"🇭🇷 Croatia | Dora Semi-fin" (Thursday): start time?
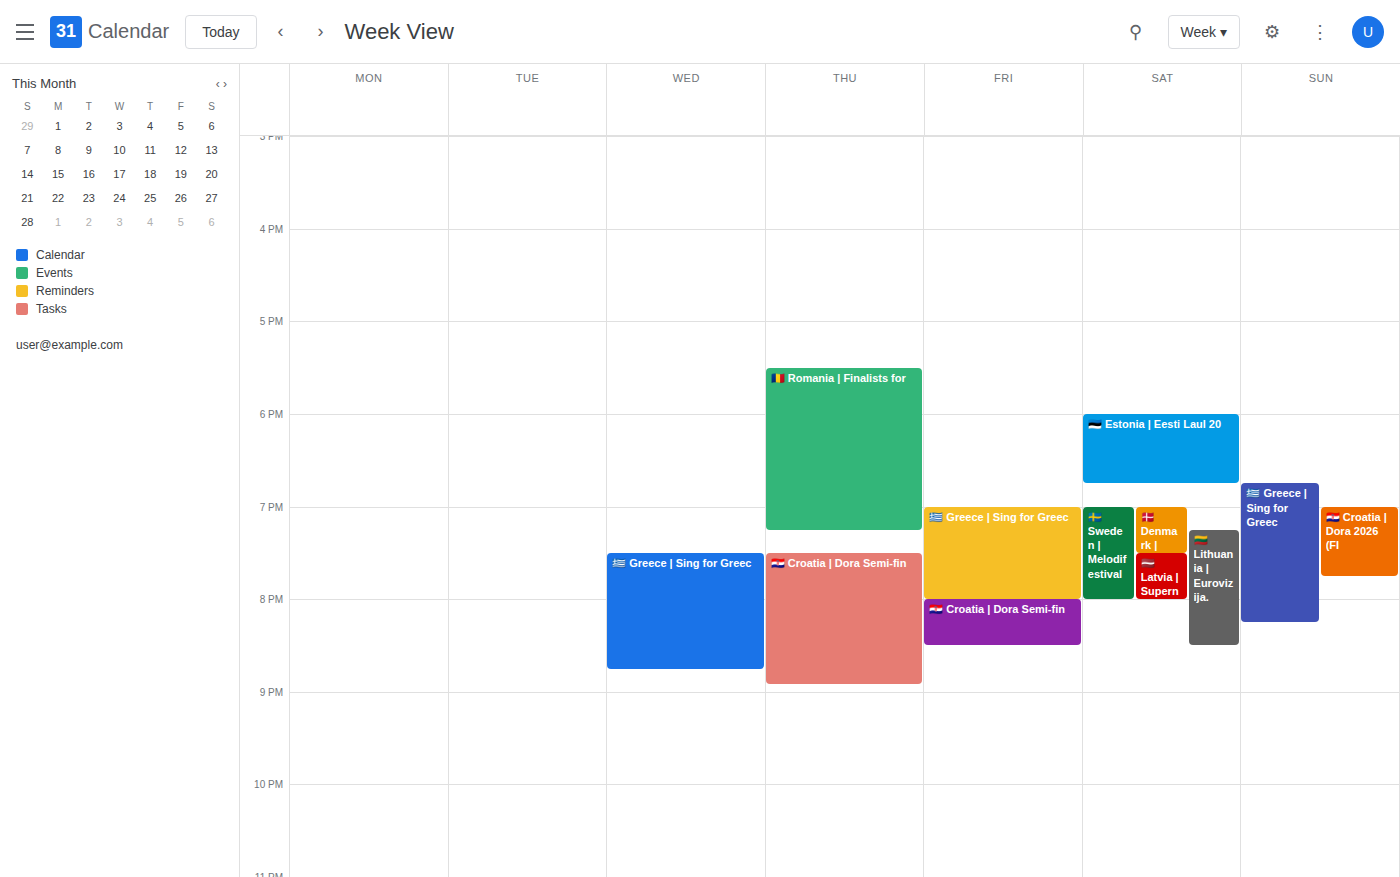
7:30 PM